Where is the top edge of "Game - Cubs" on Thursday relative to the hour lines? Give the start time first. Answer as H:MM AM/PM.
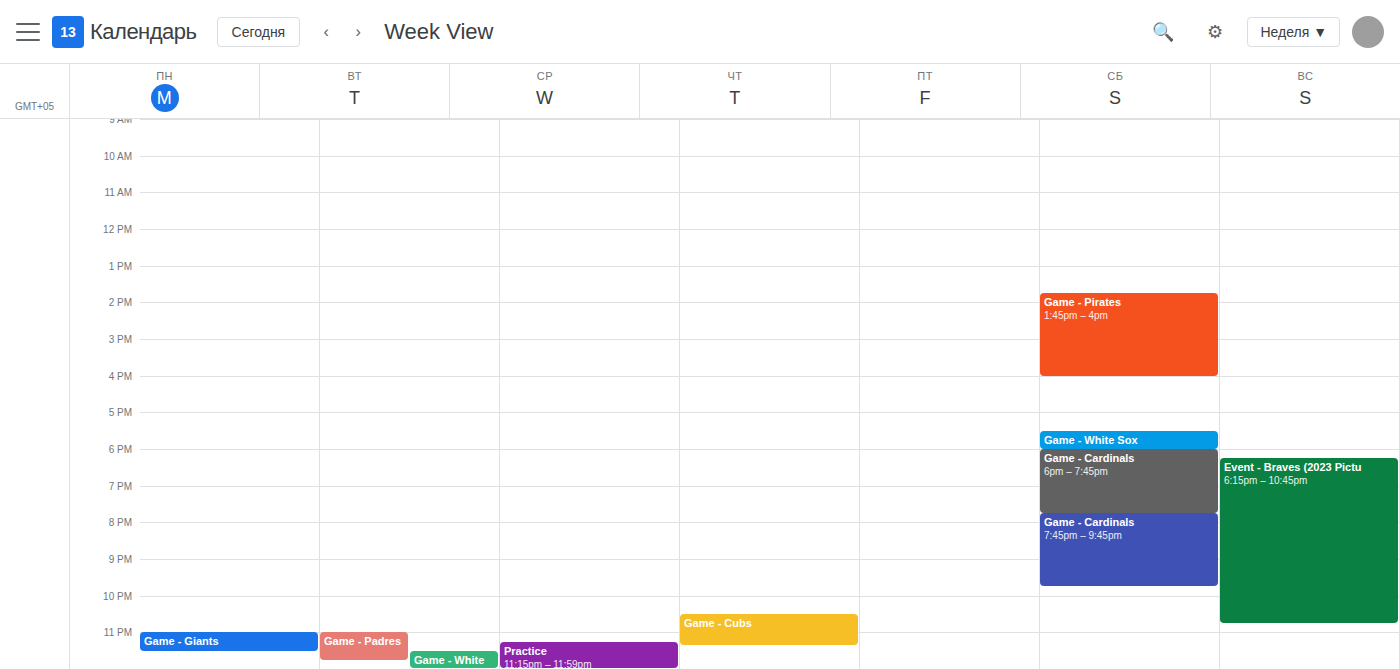
10:30 PM -- halfway between the 10 PM and 11 PM lines.